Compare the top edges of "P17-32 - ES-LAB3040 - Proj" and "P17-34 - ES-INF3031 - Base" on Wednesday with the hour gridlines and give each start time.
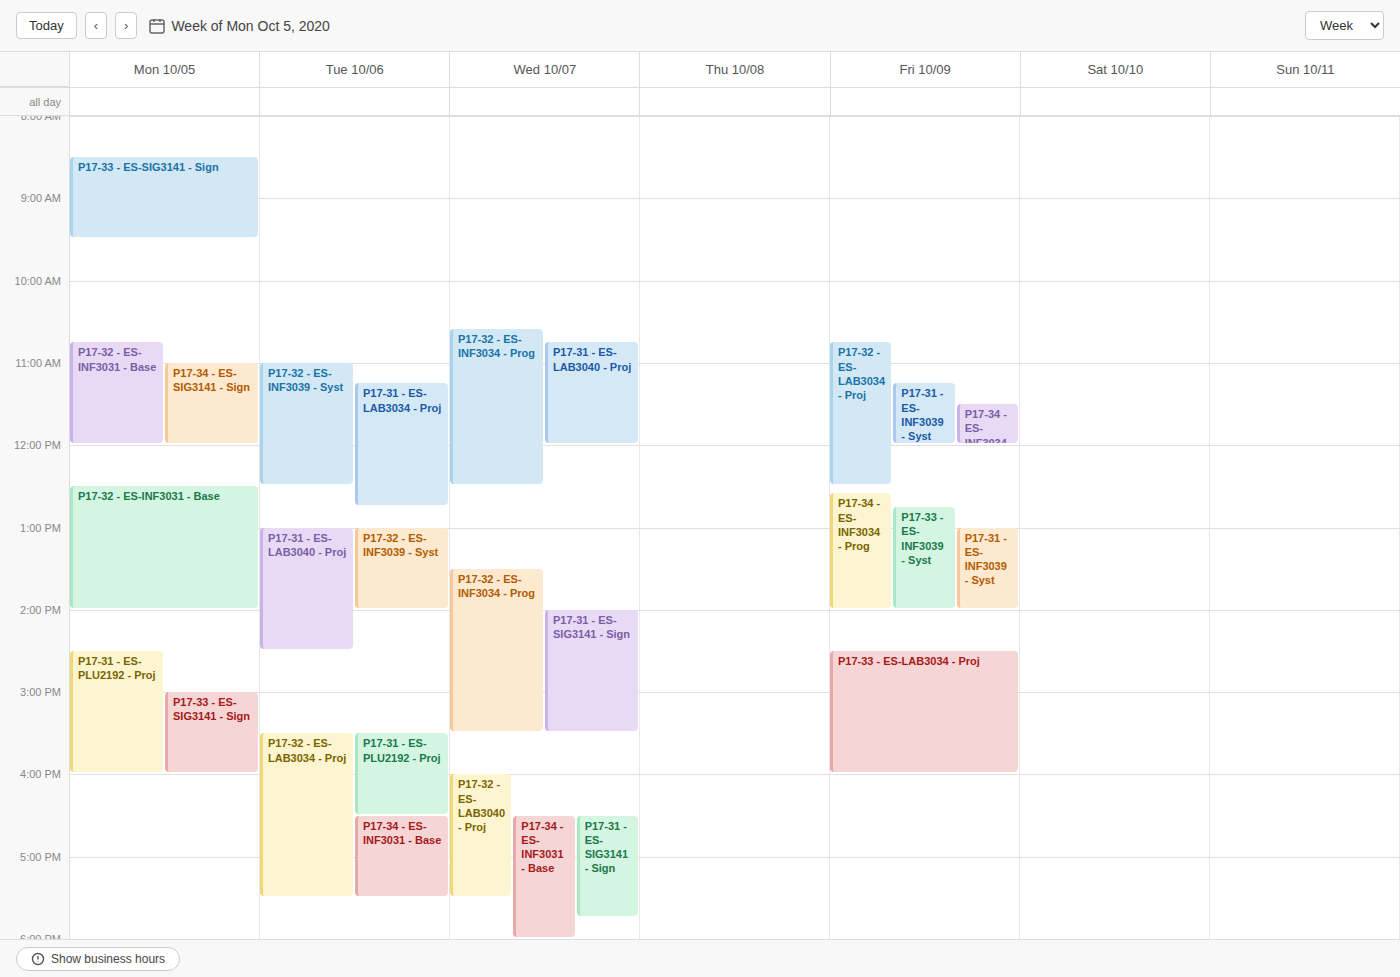
"P17-32 - ES-LAB3040 - Proj": 4:00 PM, exactly on the 4 PM line. "P17-34 - ES-INF3031 - Base": 4:30 PM, halfway between the 4 PM and 5 PM lines.